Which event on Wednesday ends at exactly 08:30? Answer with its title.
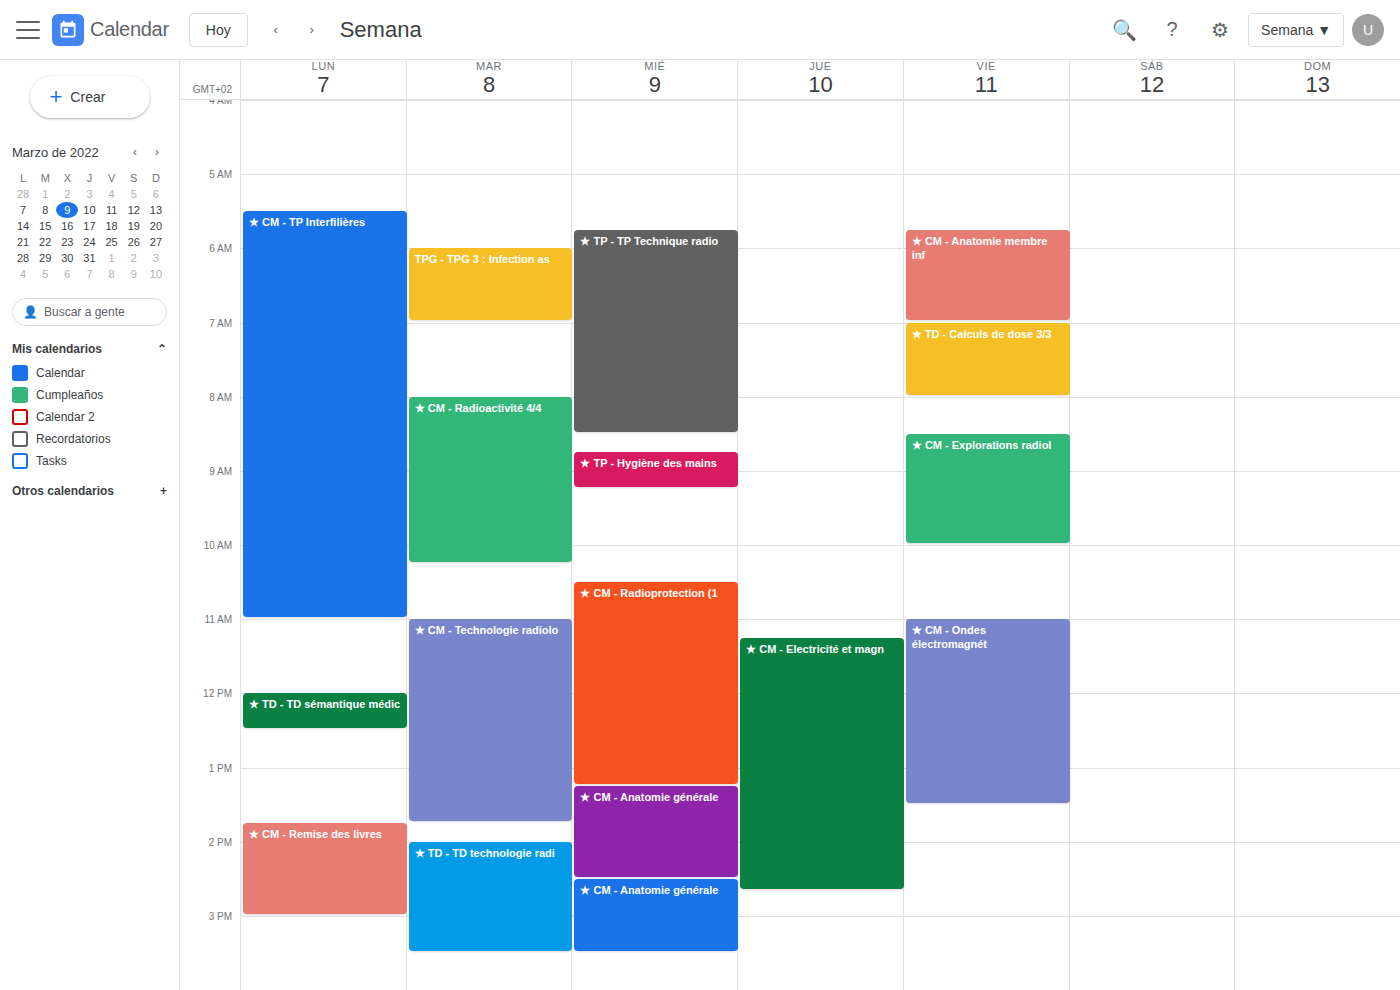
"★ TP - TP Technique radio"